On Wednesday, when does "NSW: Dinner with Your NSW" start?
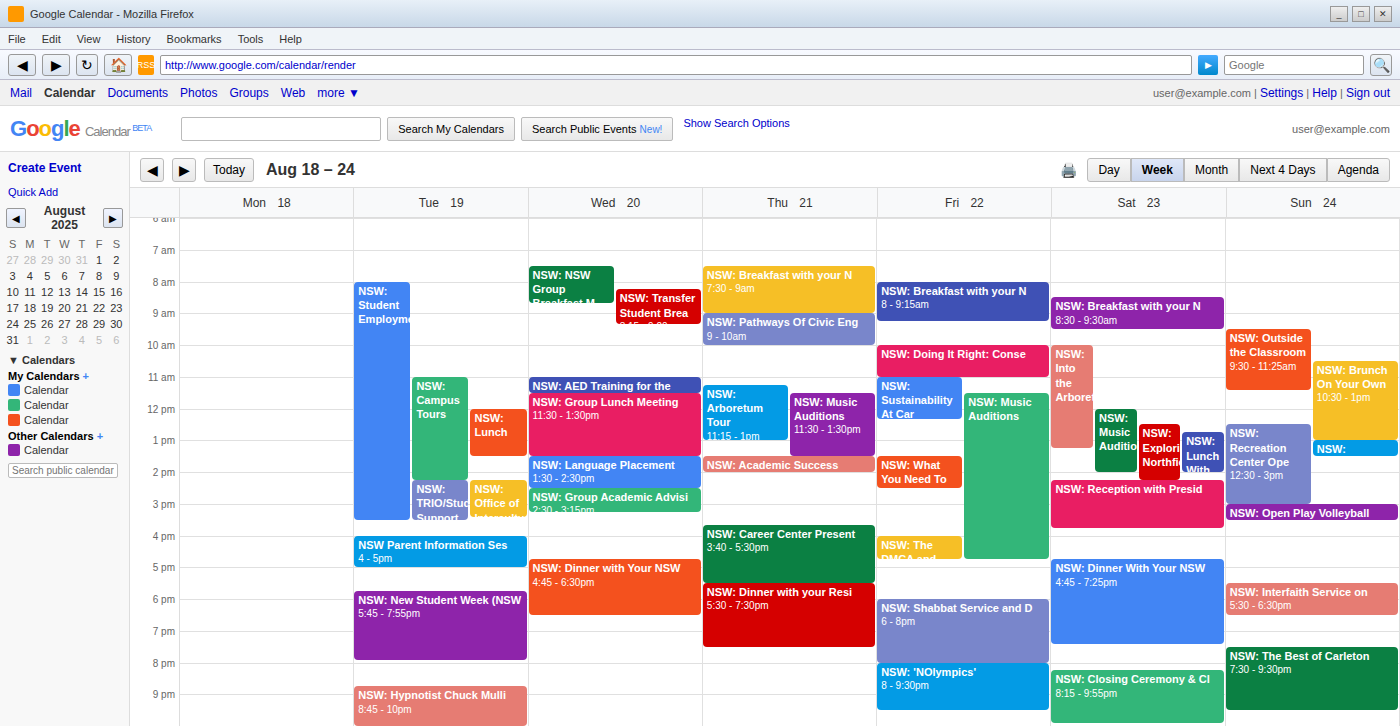
4:45 PM